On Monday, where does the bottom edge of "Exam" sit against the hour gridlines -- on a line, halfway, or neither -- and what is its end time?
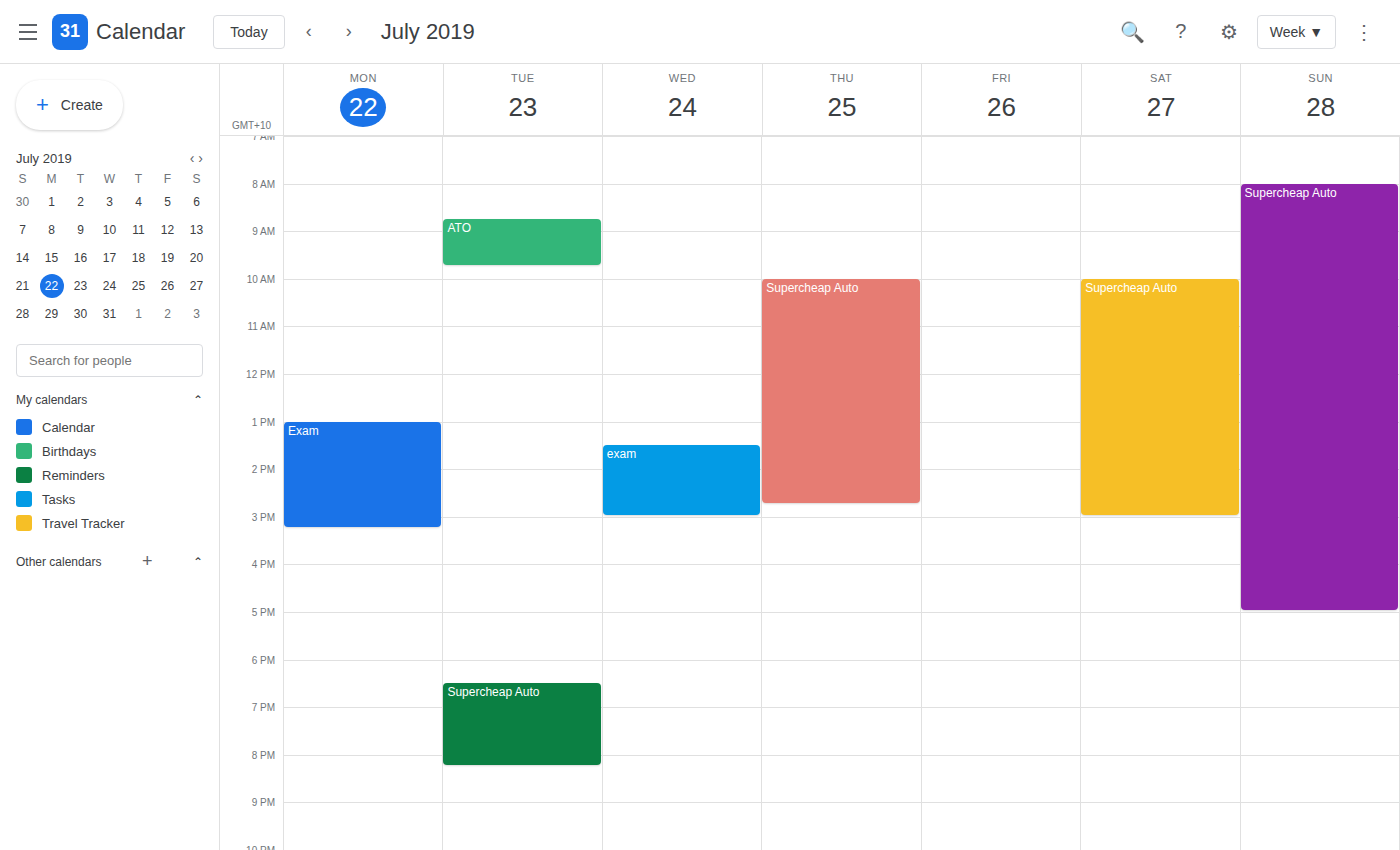
3:15 PM -- neither: a quarter of the way from the 3 PM line to the 4 PM line.